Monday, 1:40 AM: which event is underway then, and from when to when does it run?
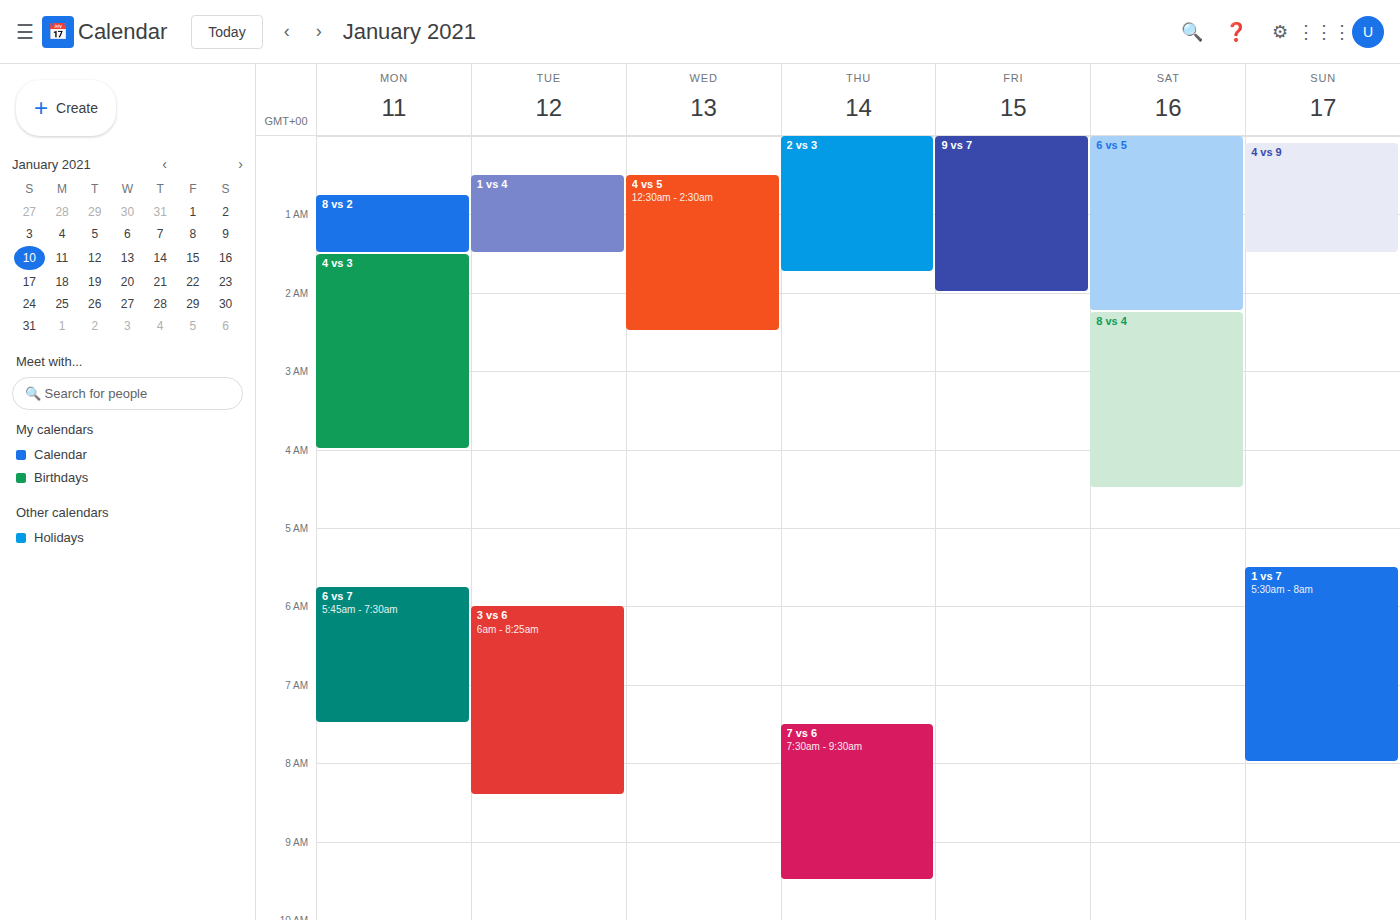
"4 vs 3", 1:30 AM to 4:00 AM